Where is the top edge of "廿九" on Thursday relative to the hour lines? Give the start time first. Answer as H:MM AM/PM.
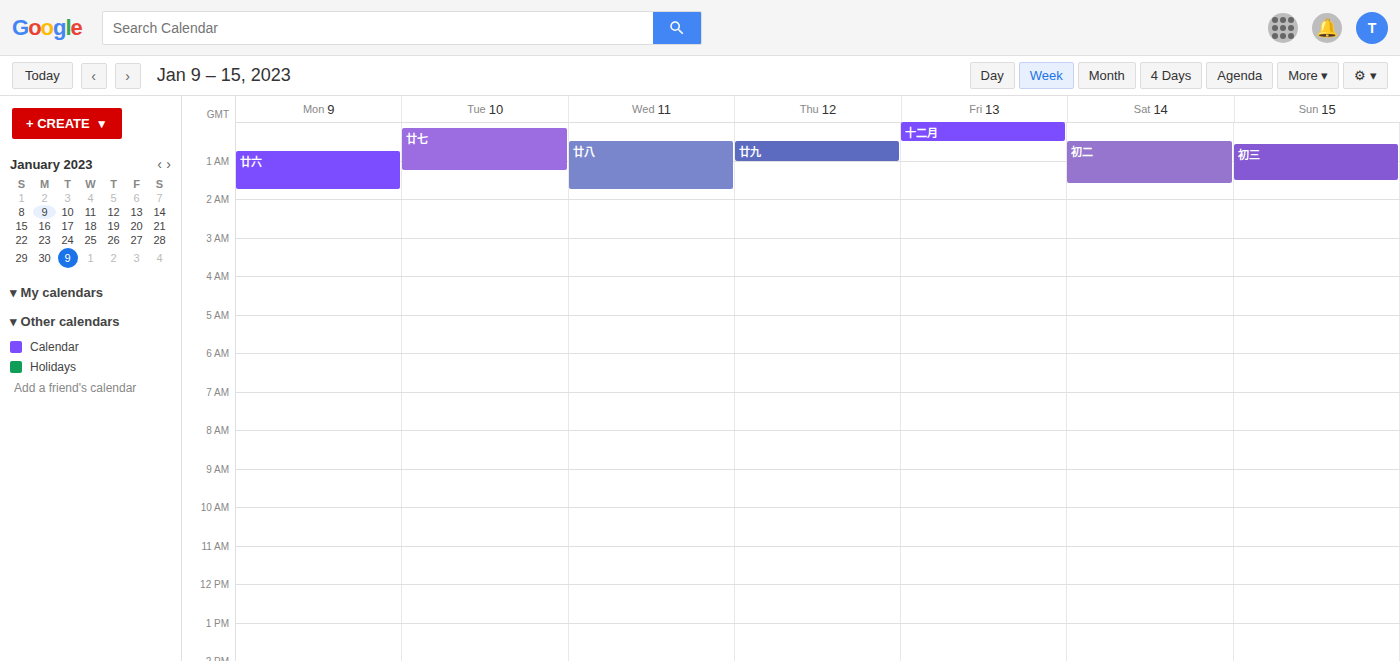
12:30 AM -- halfway between the 12 AM and 1 AM lines.